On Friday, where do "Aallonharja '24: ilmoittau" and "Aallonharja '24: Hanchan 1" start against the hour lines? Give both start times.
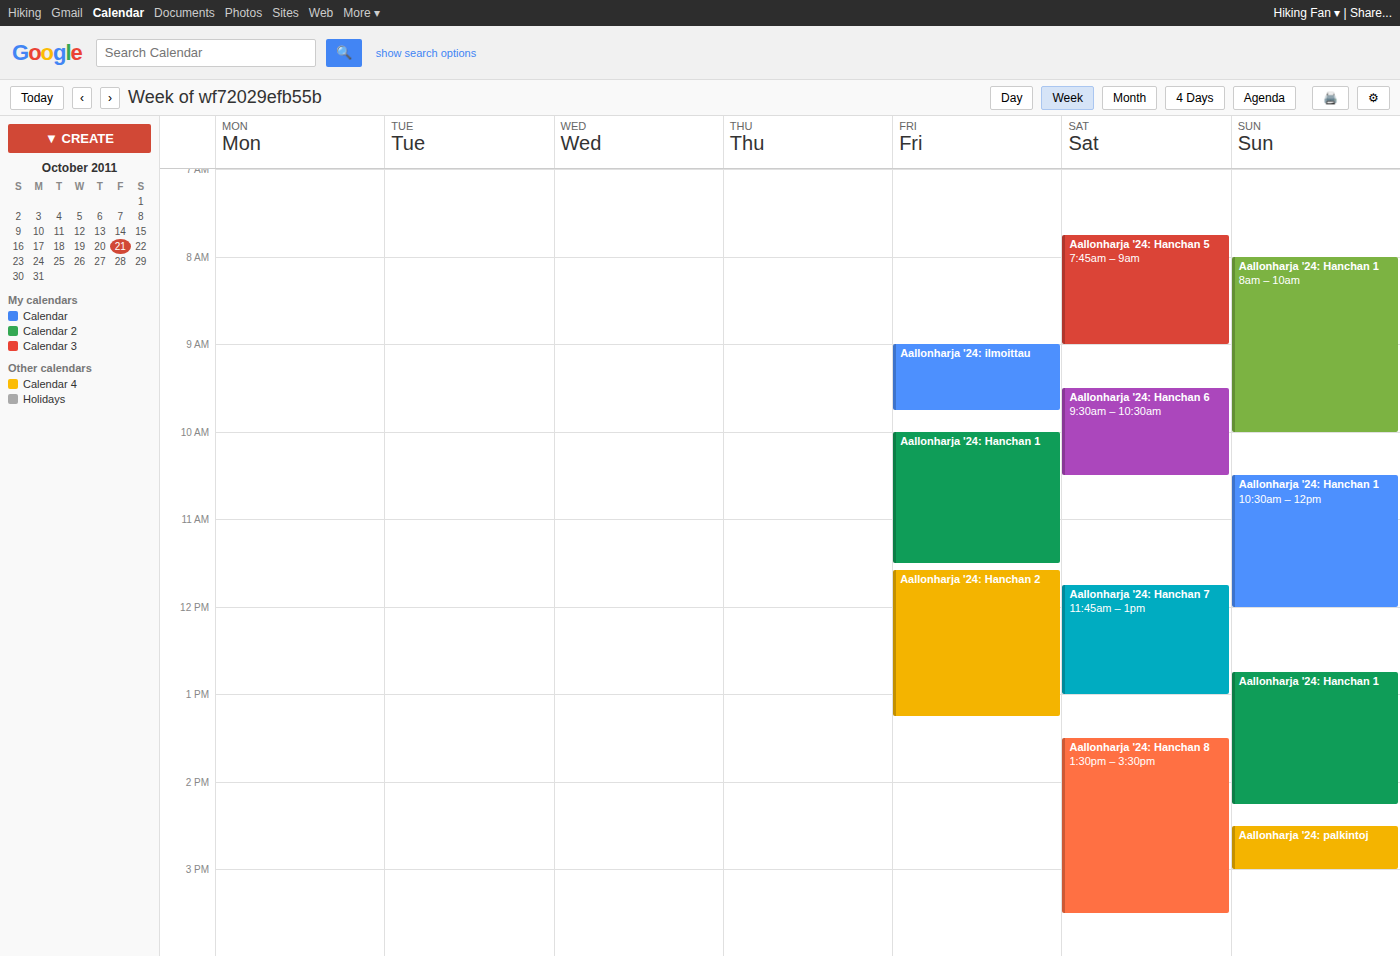
"Aallonharja '24: ilmoittau": 9:00 AM, exactly on the 9 AM line. "Aallonharja '24: Hanchan 1": 10:00 AM, exactly on the 10 AM line.